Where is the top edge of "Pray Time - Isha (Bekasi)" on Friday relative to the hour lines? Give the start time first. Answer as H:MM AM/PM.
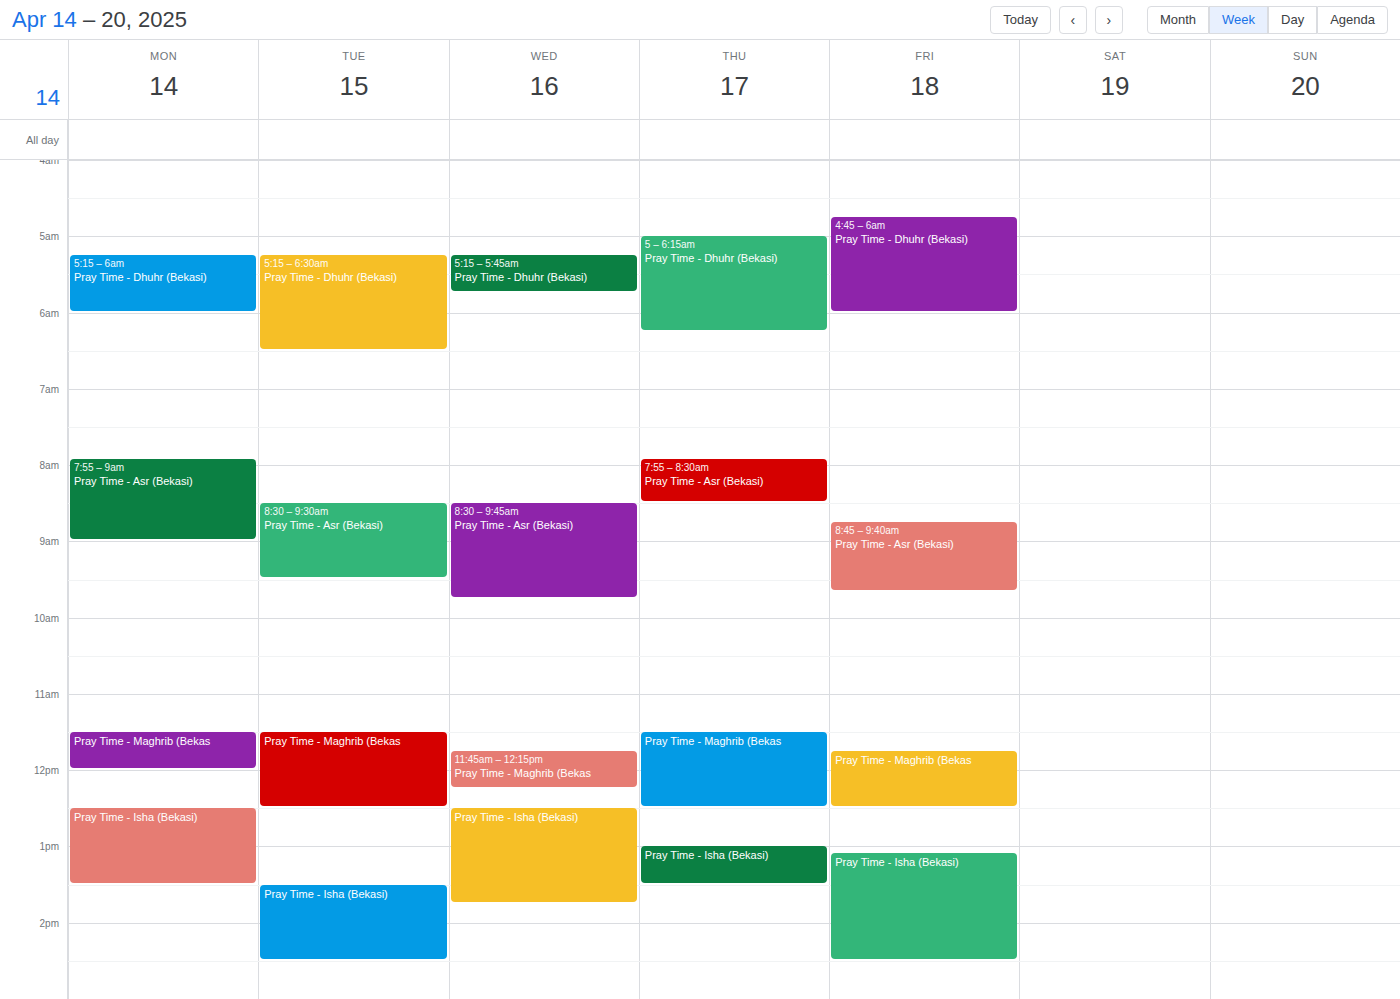
1:05 PM -- neither: 5 minutes below the 1 PM line and 55 minutes above the 2 PM line.